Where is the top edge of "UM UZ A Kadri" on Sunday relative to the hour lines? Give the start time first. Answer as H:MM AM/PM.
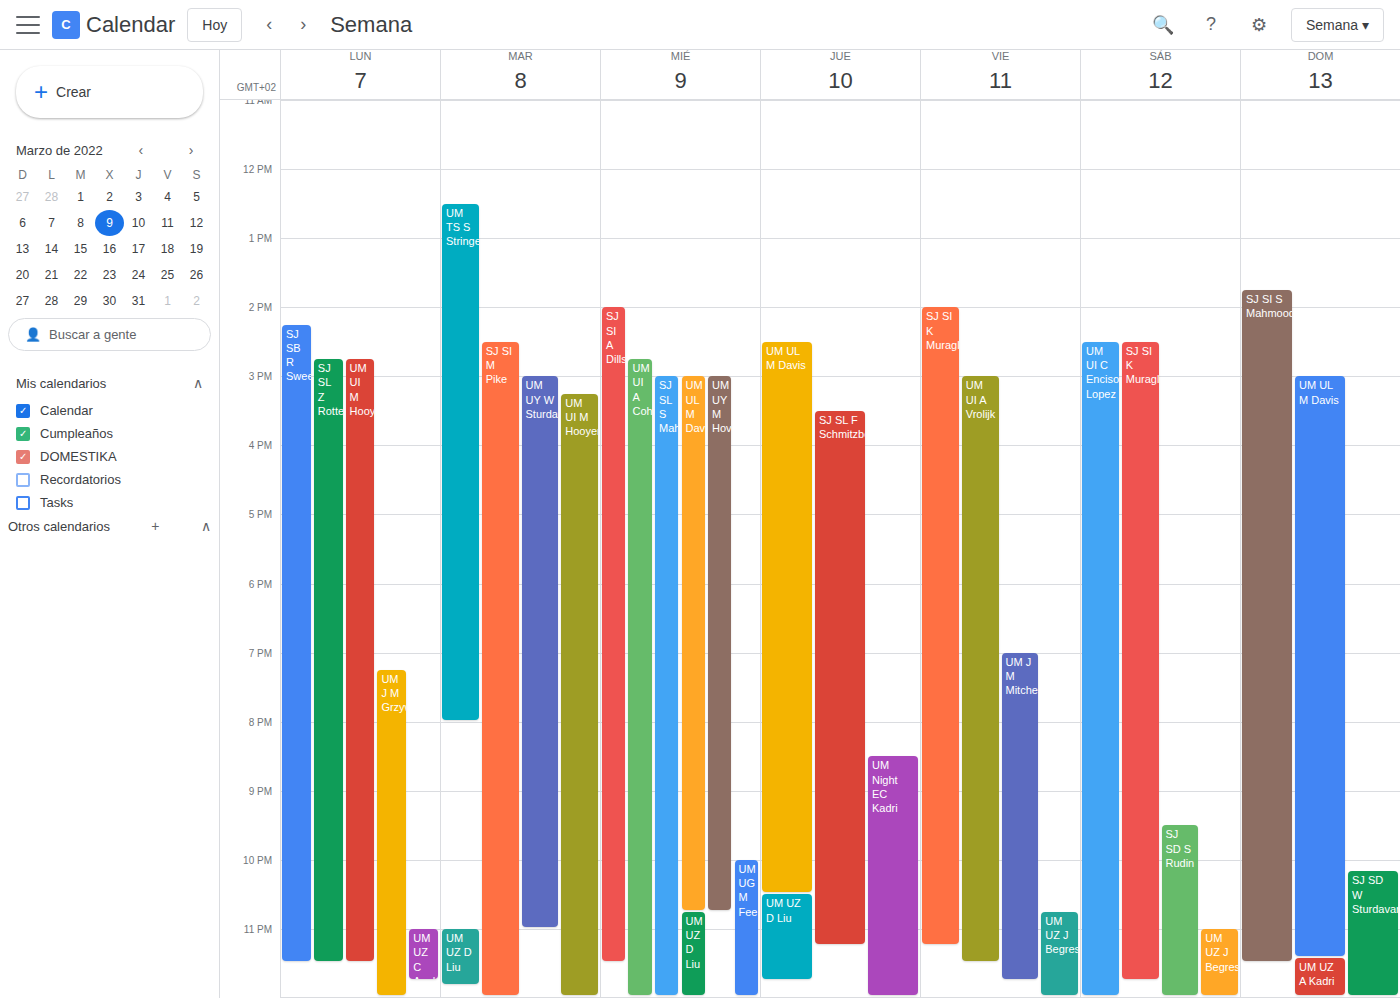
11:25 PM -- neither: 25 minutes below the 11 PM line and 35 minutes above the 12 AM line.